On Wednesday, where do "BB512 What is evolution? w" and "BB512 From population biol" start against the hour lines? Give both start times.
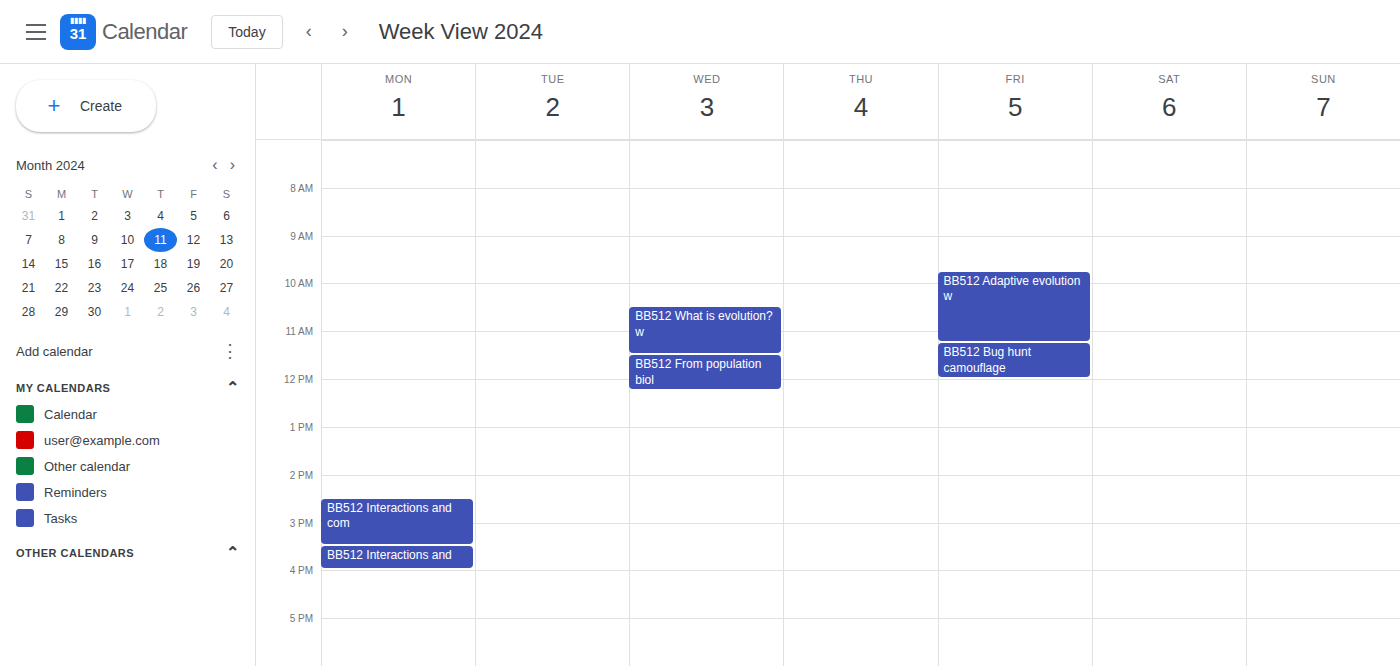
"BB512 What is evolution? w": 10:30, halfway between the 10:00 and 11:00 lines. "BB512 From population biol": 11:30, halfway between the 11:00 and 12:00 lines.